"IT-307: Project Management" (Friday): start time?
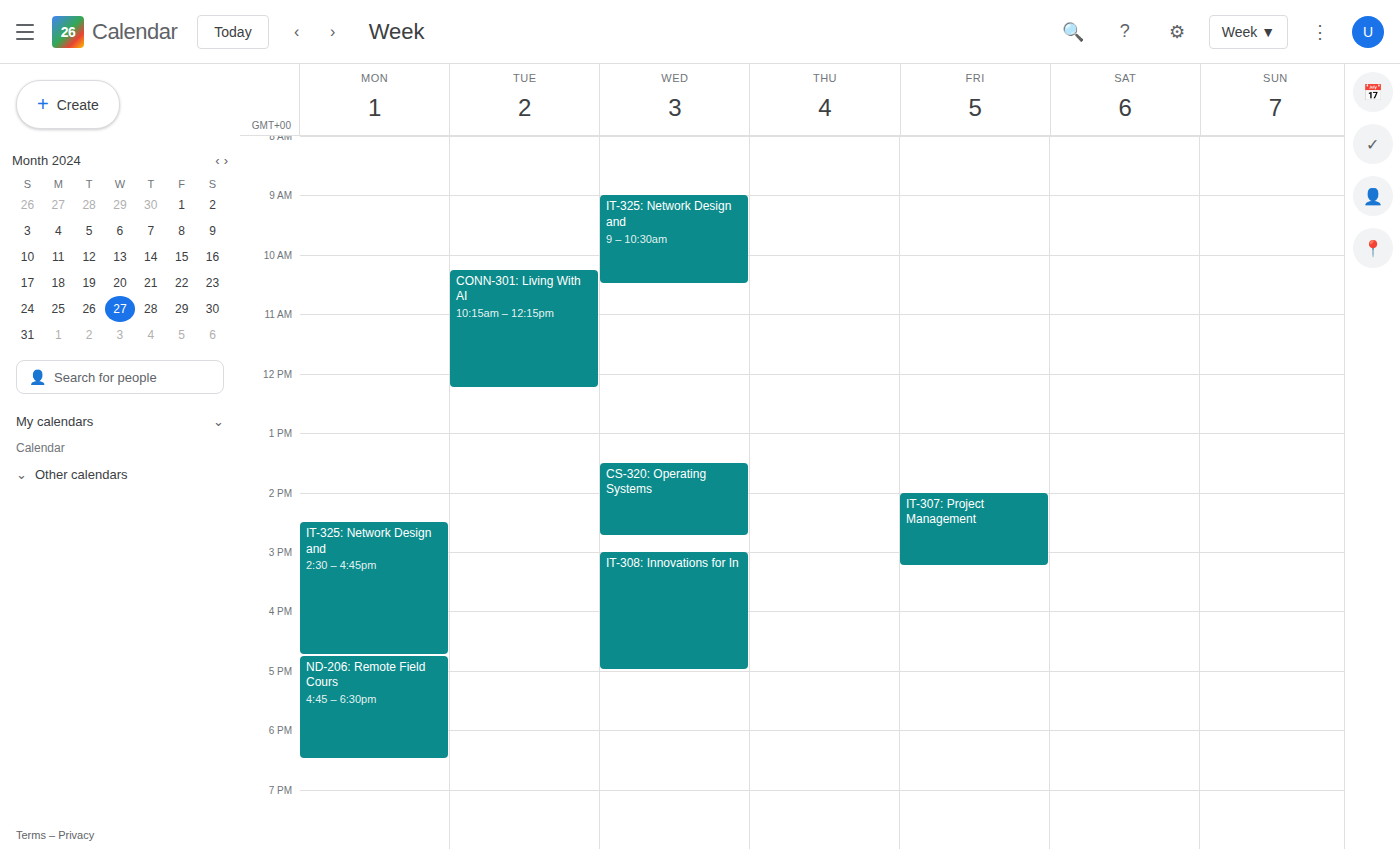
2:00 PM